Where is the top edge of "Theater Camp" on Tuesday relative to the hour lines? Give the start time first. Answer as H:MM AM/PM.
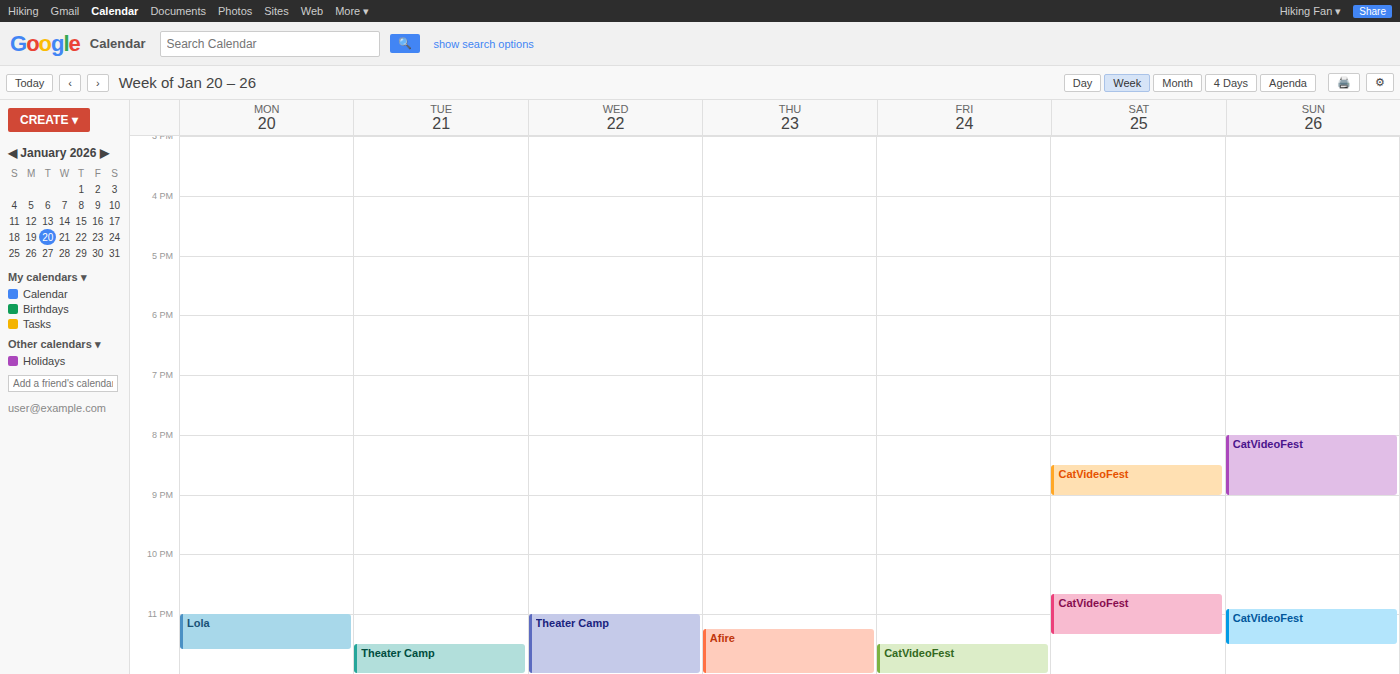
11:30 PM -- halfway between the 11 PM and 12 AM lines.